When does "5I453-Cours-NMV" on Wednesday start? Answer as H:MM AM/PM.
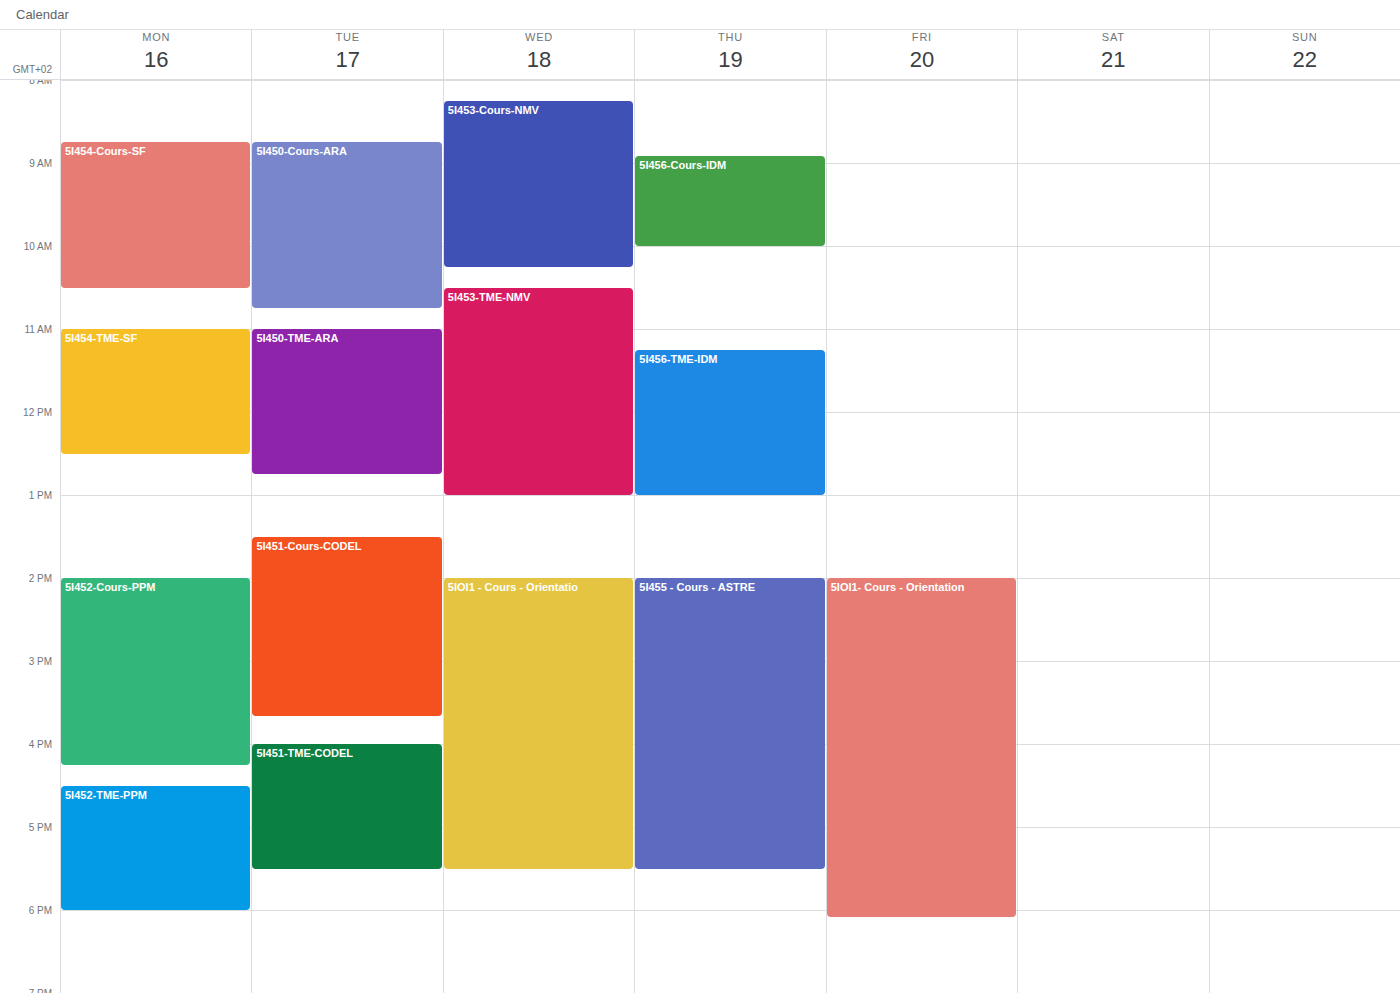
8:15 AM